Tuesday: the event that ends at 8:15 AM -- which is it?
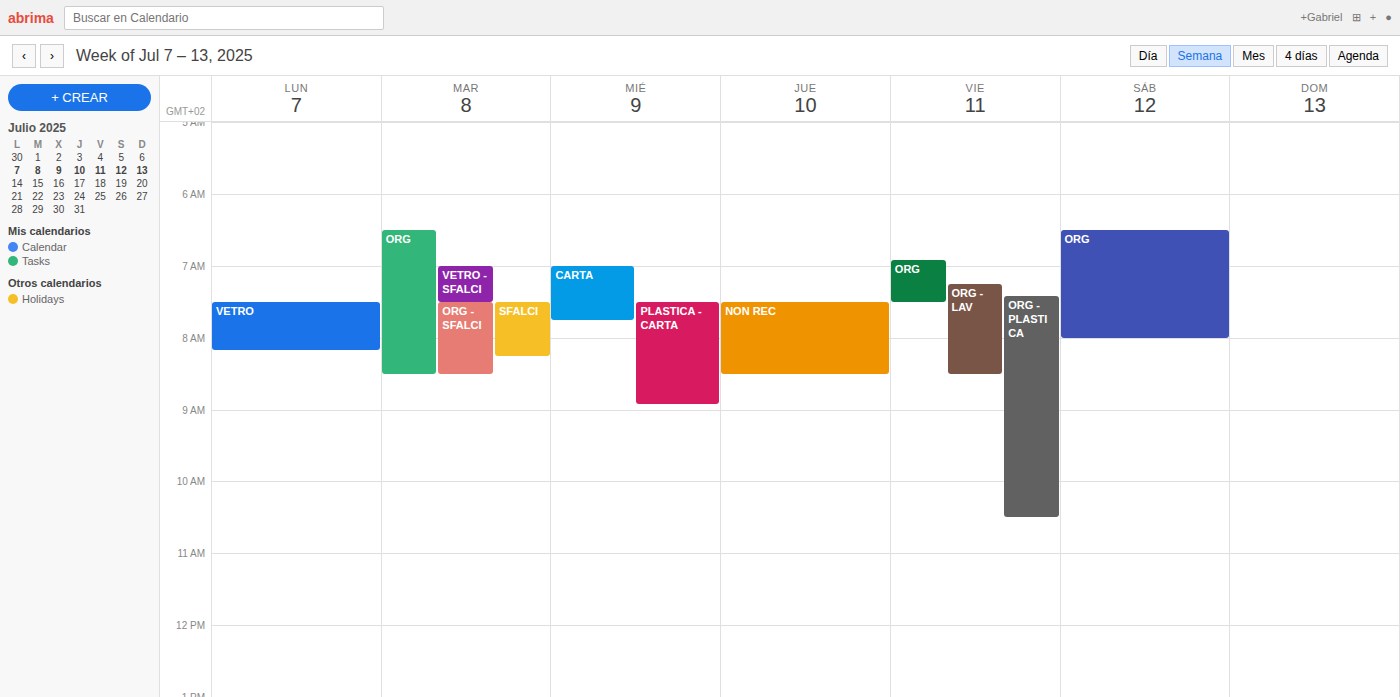
"SFALCI"